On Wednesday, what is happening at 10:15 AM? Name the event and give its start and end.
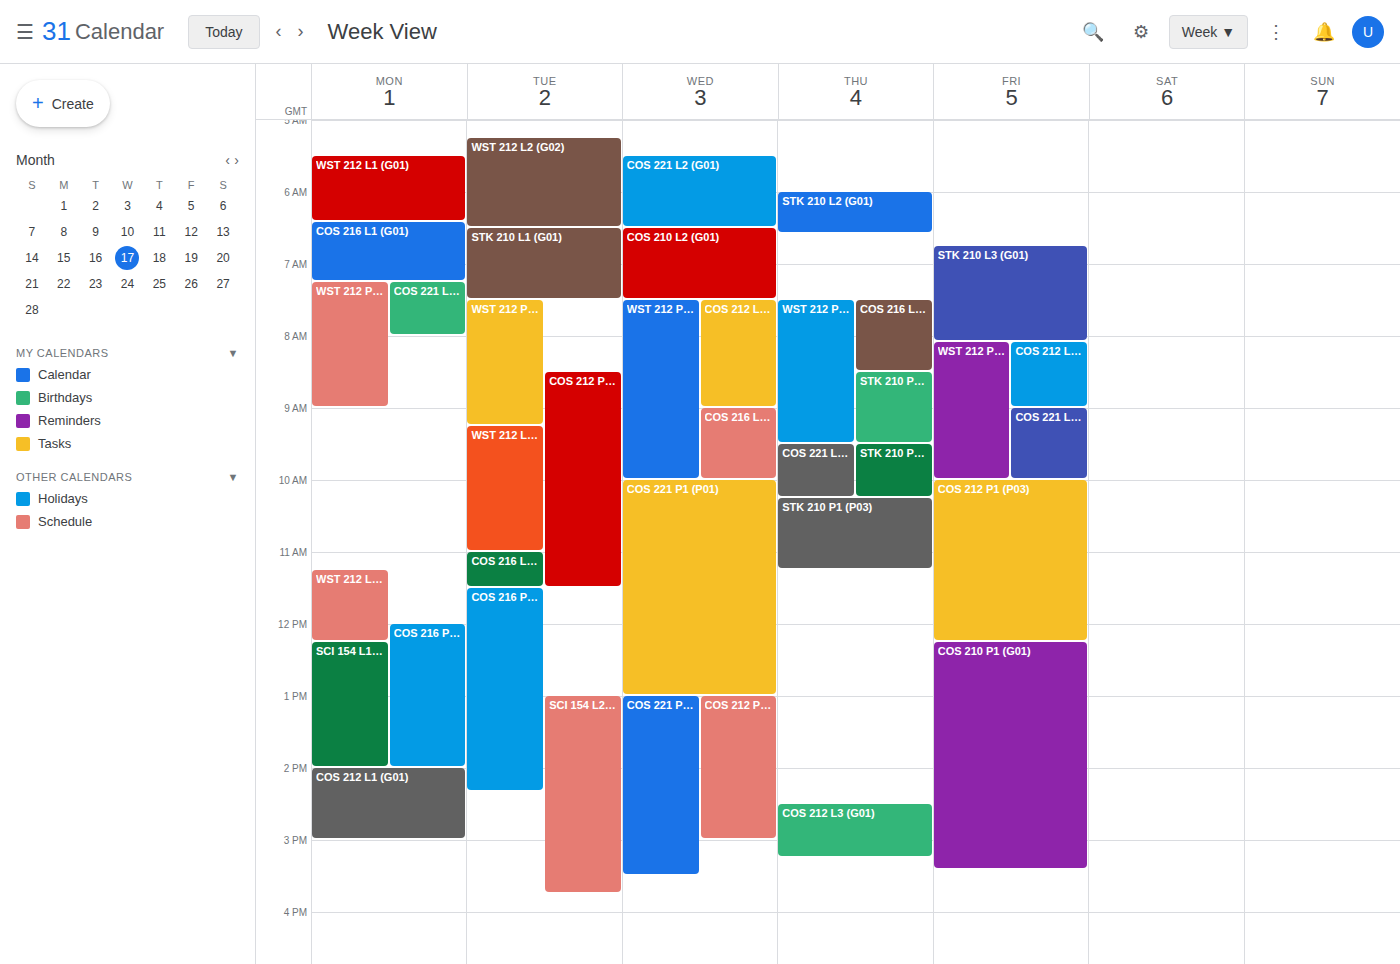
"COS 221 P1 (P01)", 10:00 AM to 1:00 PM